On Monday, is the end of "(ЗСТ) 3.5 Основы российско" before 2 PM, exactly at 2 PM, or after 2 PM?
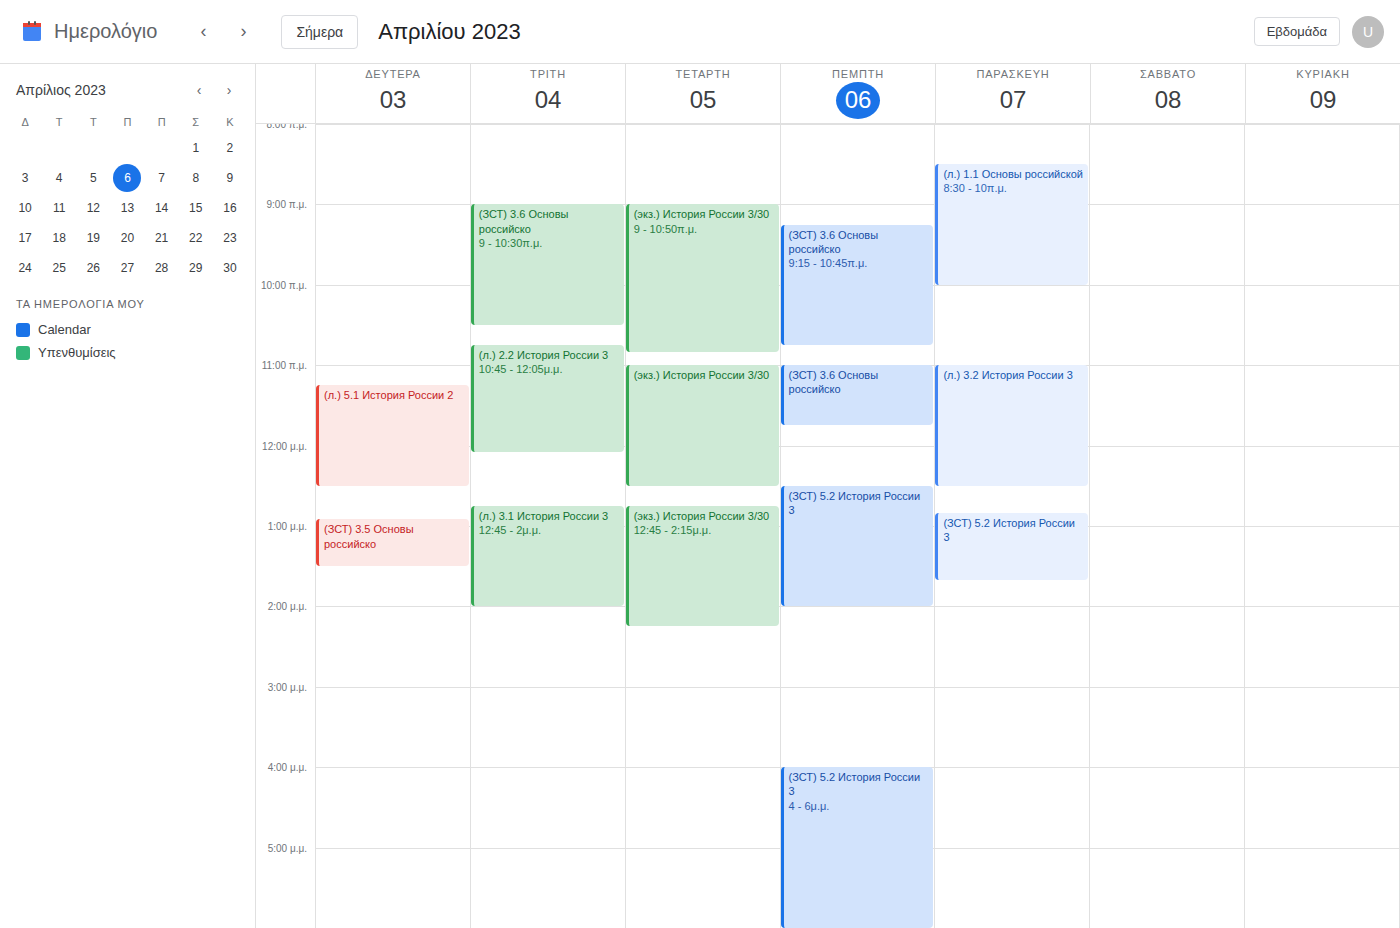
1:30 PM -- before 2 PM, 30 minutes above the 2 PM line.